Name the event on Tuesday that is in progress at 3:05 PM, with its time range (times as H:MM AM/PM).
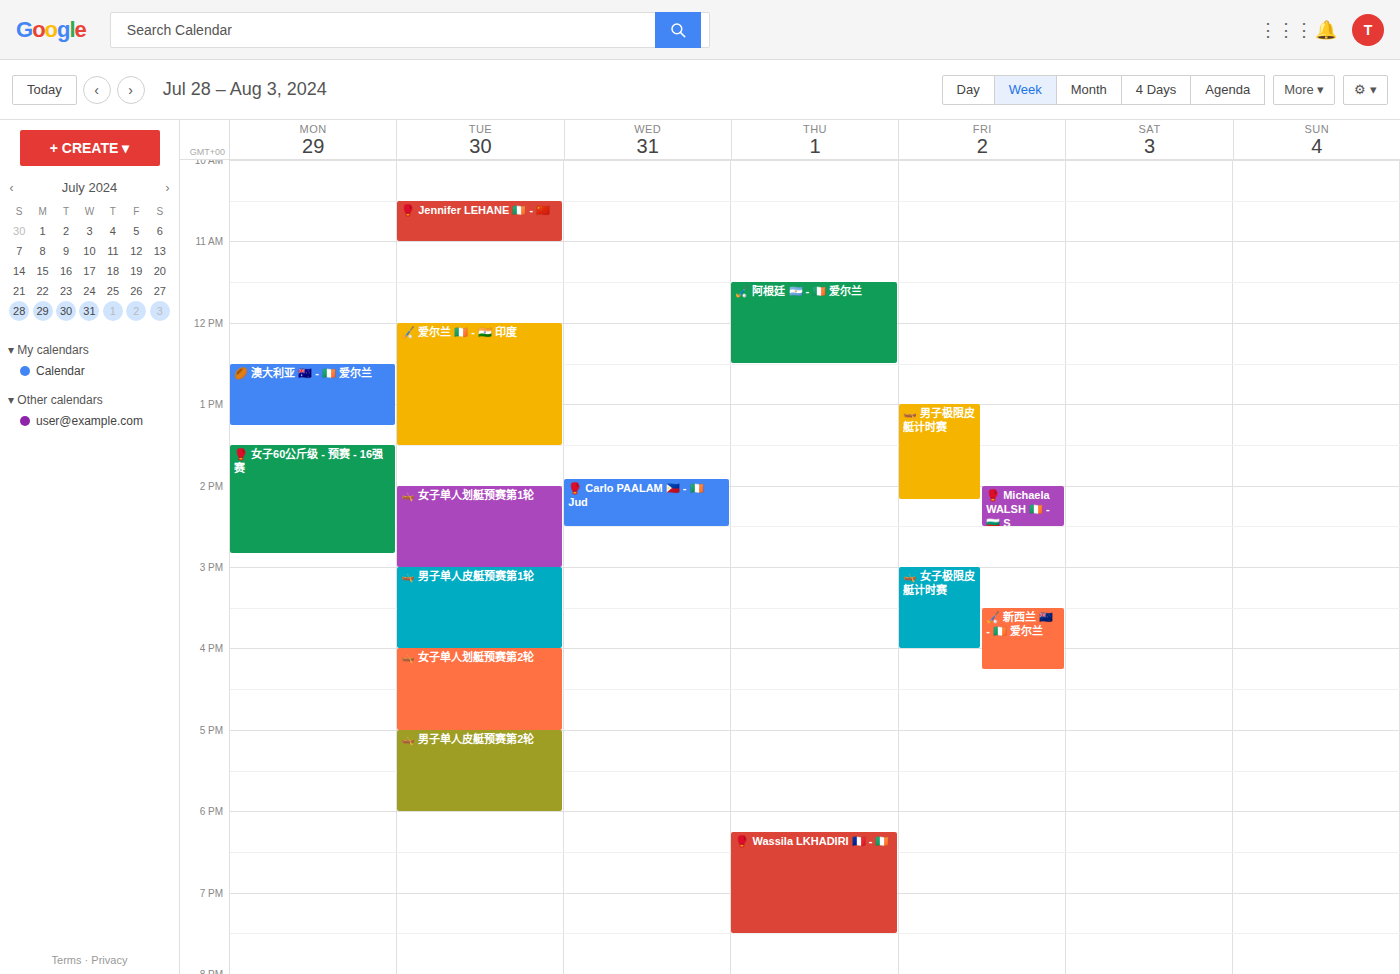
"🛶 男子单人皮艇预赛第1轮", 3:00 PM to 4:00 PM